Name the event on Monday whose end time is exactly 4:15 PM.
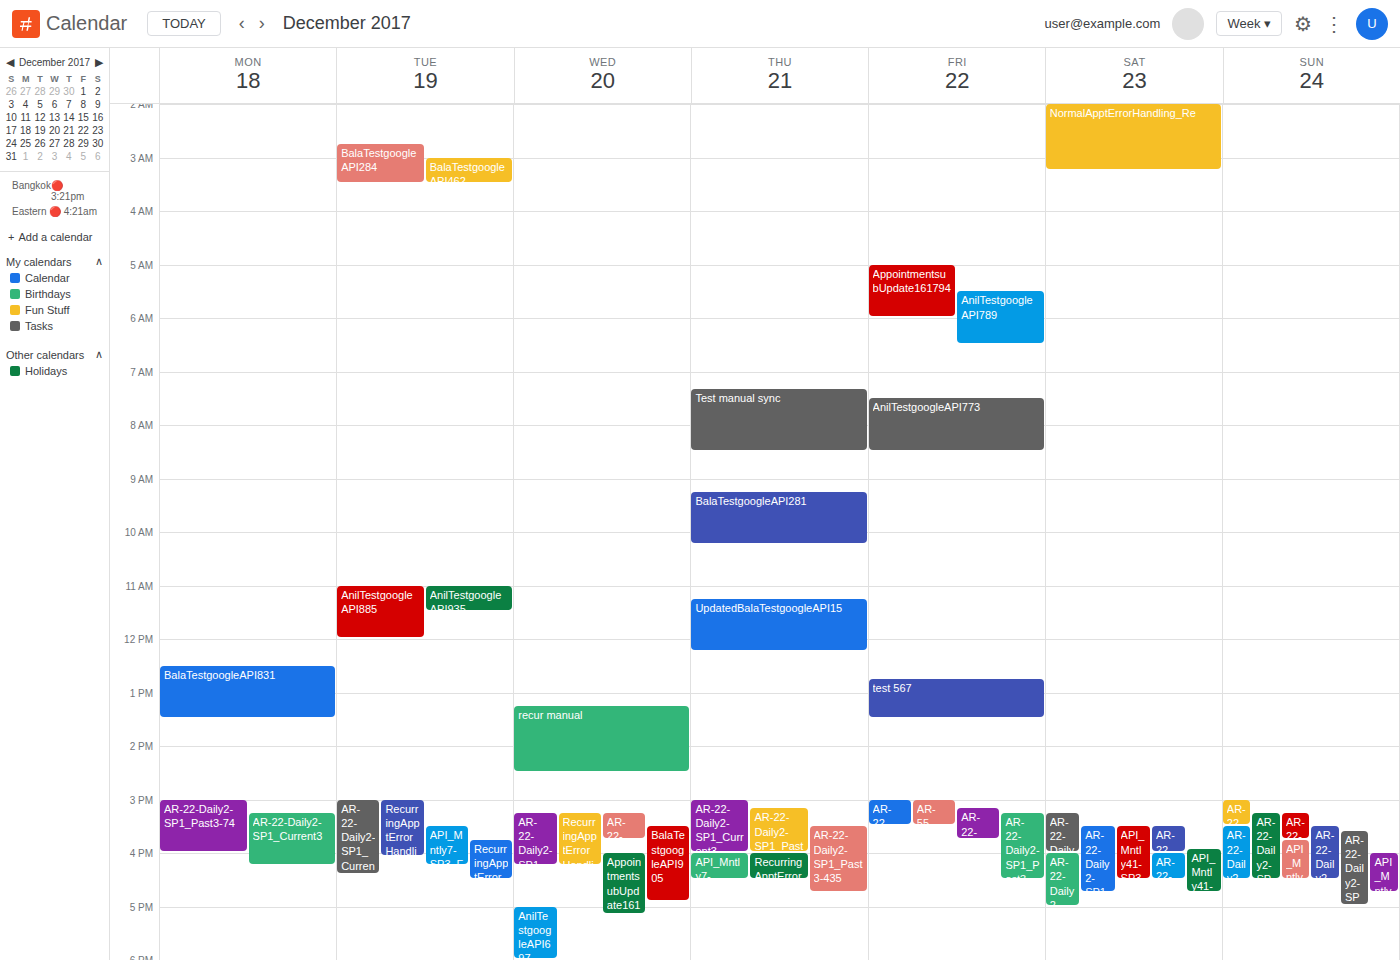
"AR-22-Daily2-SP1_Current3"